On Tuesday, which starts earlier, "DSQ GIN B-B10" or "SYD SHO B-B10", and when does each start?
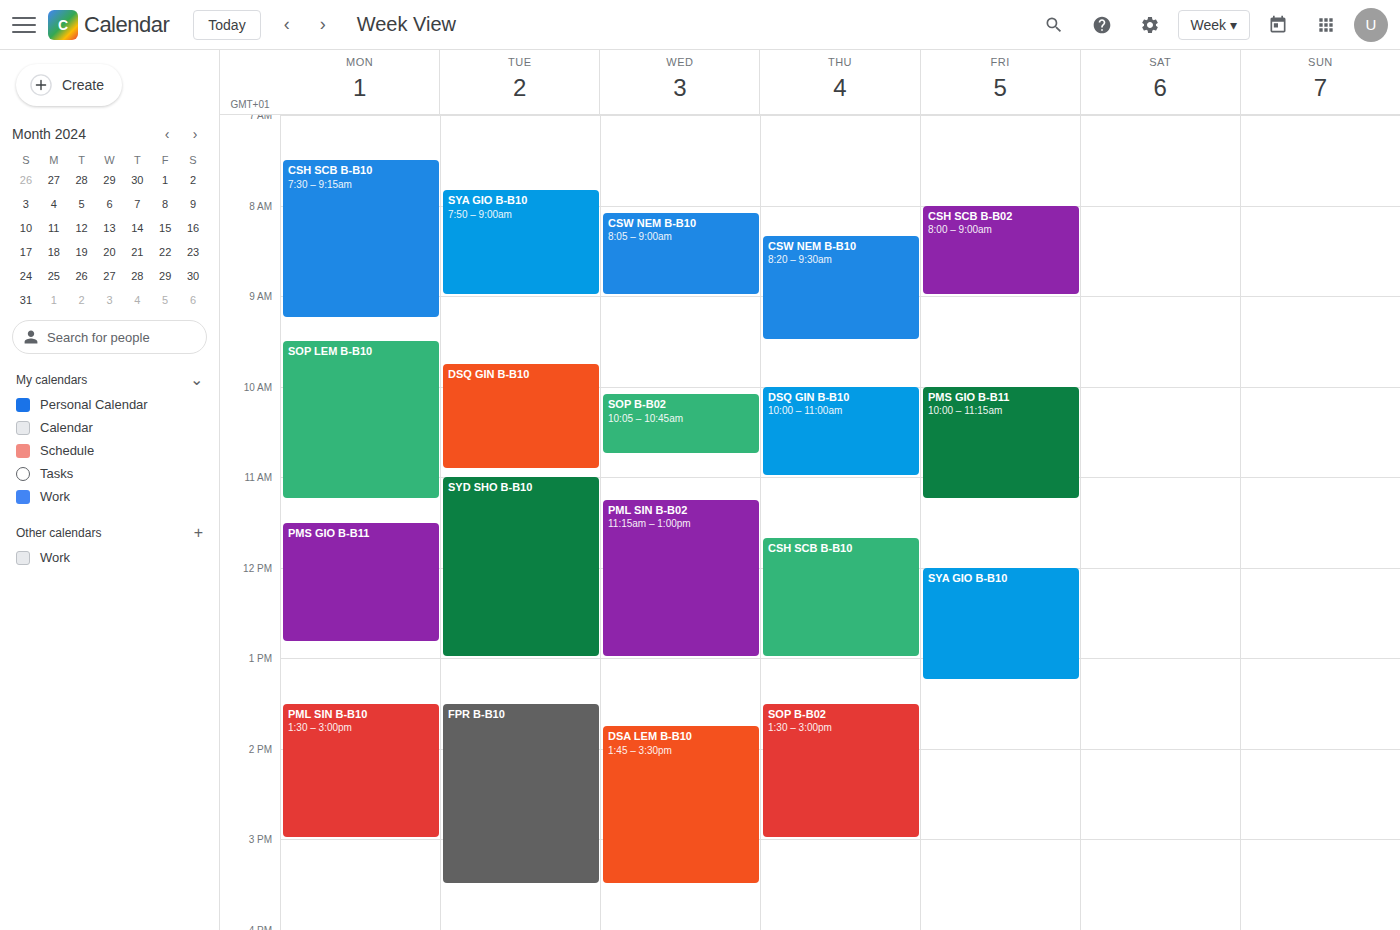
"DSQ GIN B-B10" 9:45 AM; "SYD SHO B-B10" 11:00 AM.